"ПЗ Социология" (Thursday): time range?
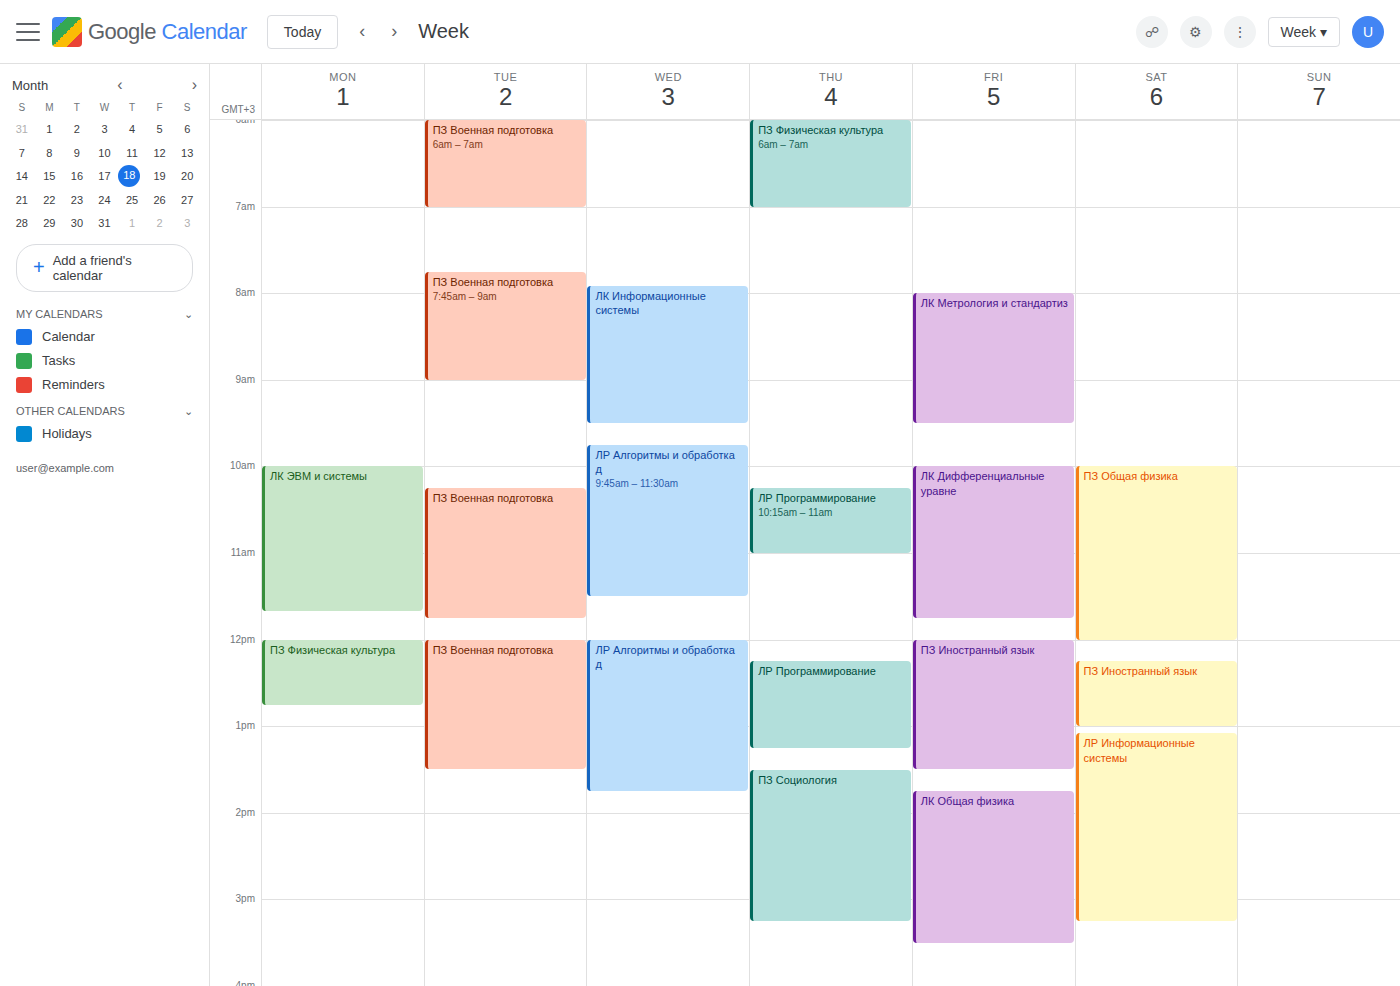
1:30 PM to 3:15 PM